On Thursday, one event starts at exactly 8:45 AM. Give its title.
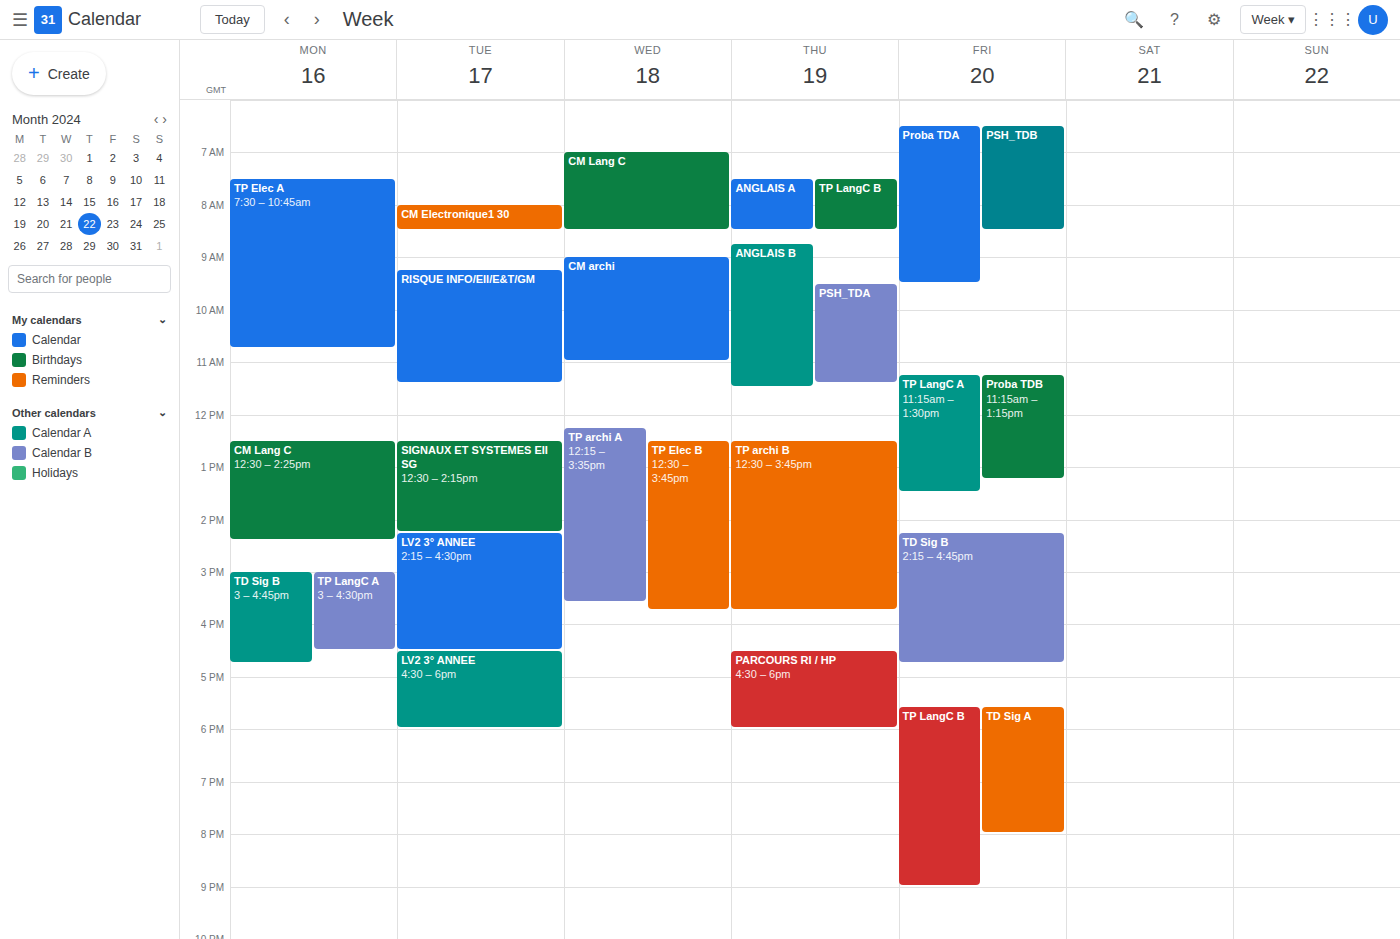
"ANGLAIS B"